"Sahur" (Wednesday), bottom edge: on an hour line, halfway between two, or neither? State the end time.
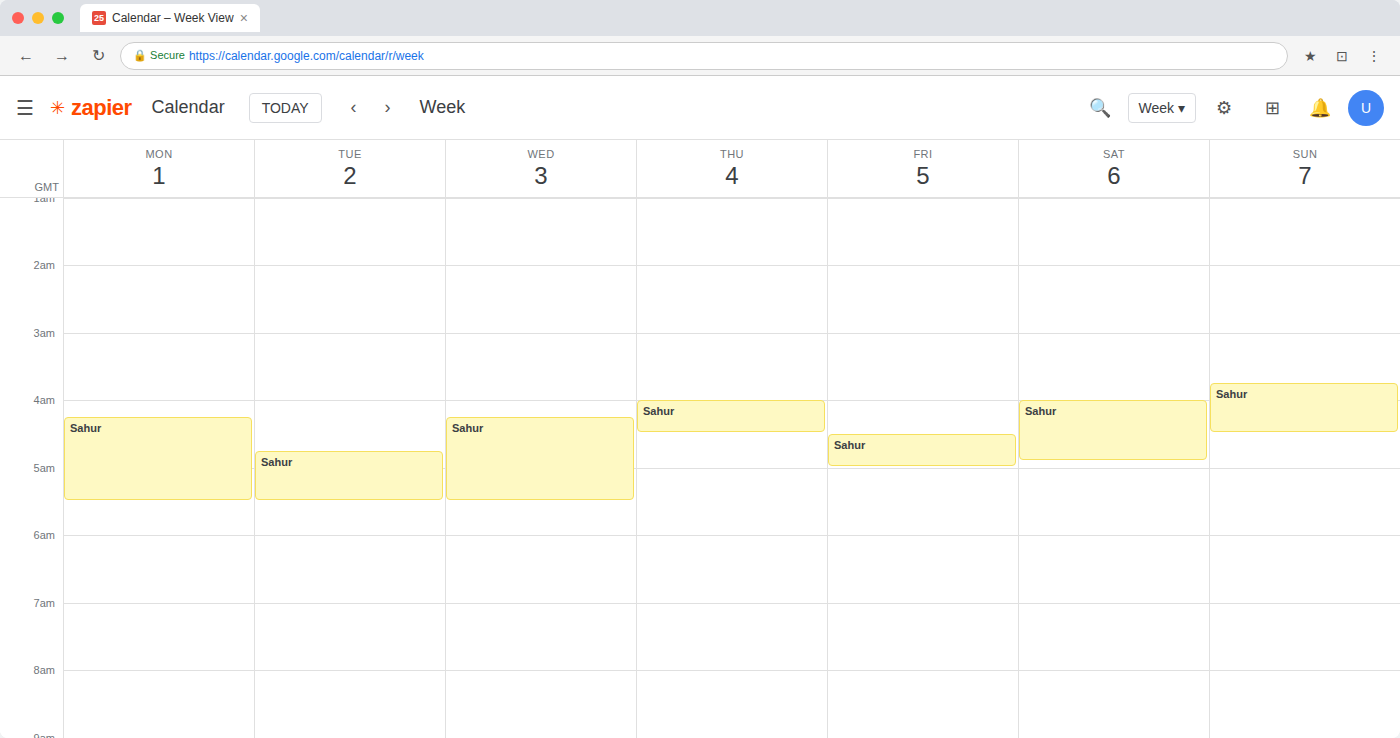
5:30 AM -- halfway between the 5 AM and 6 AM lines.